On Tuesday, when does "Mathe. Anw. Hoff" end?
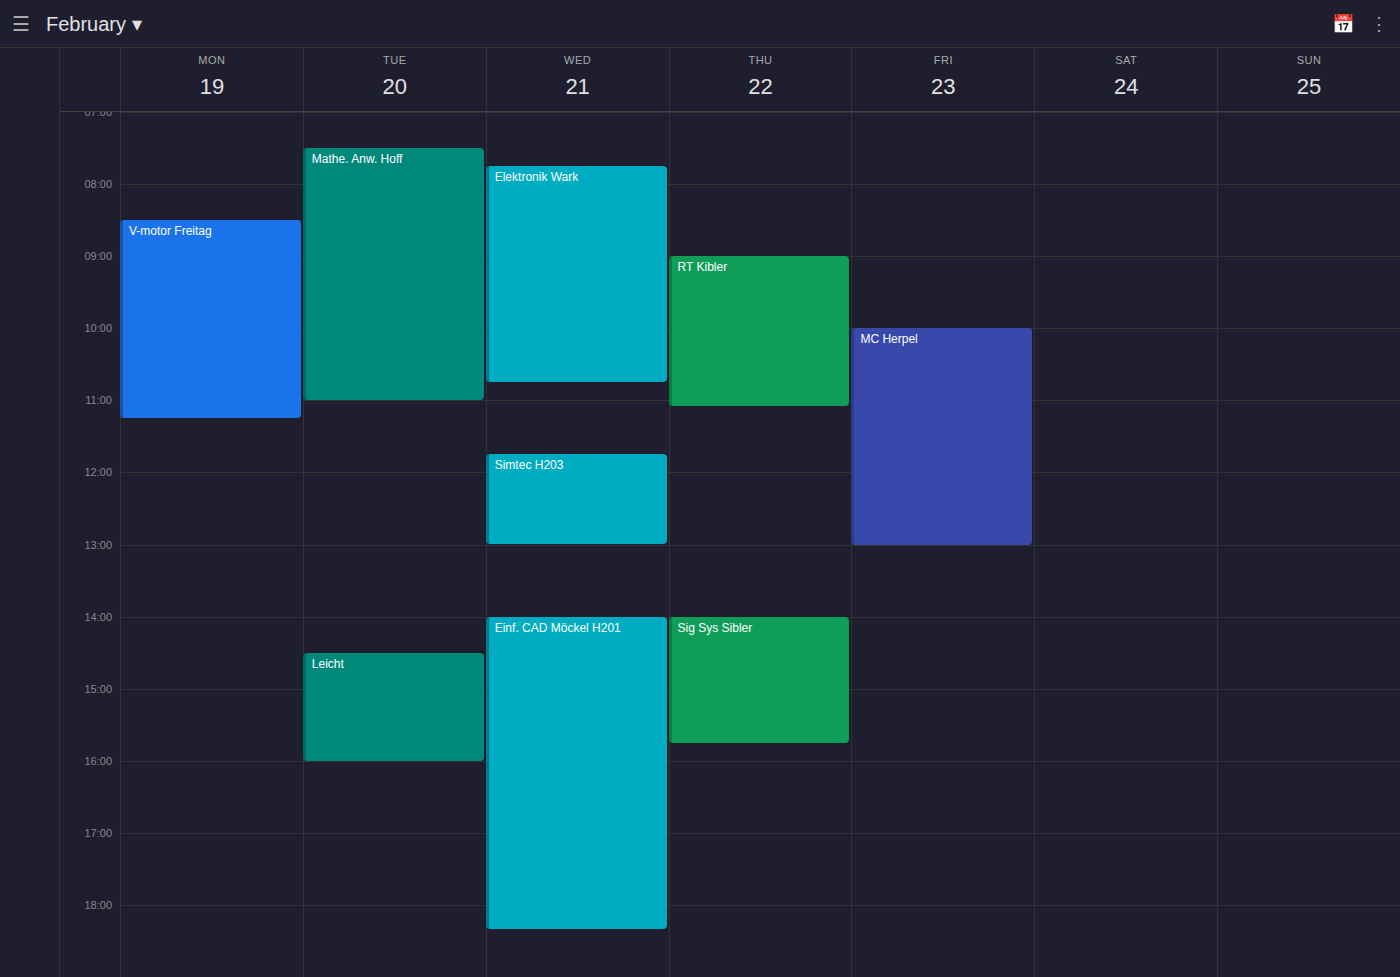
11:00 AM